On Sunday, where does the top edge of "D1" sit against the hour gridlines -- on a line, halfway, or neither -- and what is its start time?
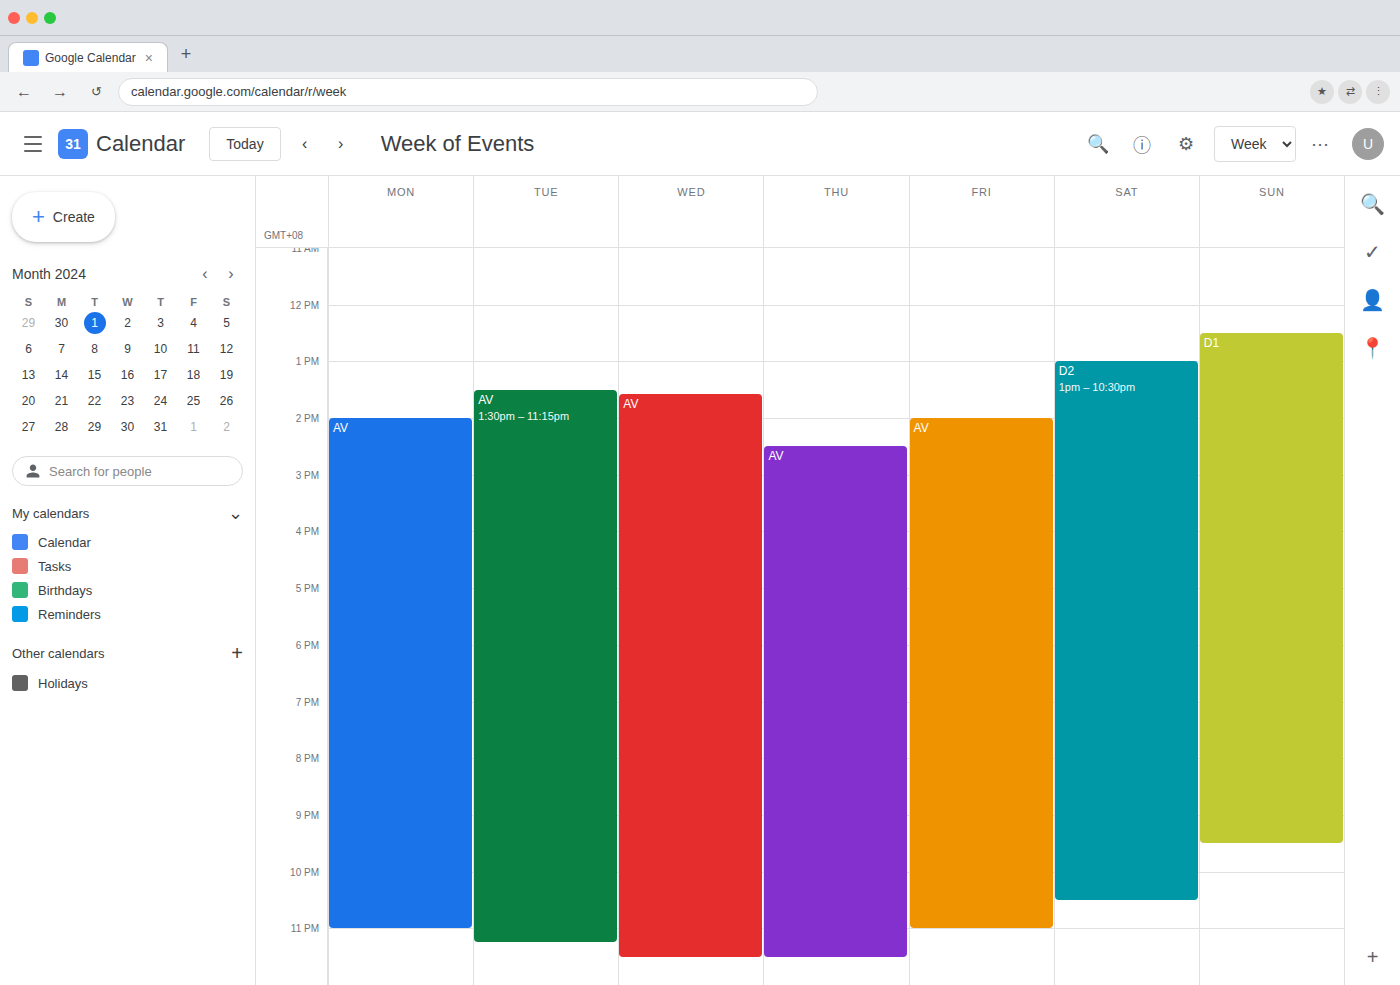
12:30 PM -- halfway between the 12 PM and 1 PM lines.